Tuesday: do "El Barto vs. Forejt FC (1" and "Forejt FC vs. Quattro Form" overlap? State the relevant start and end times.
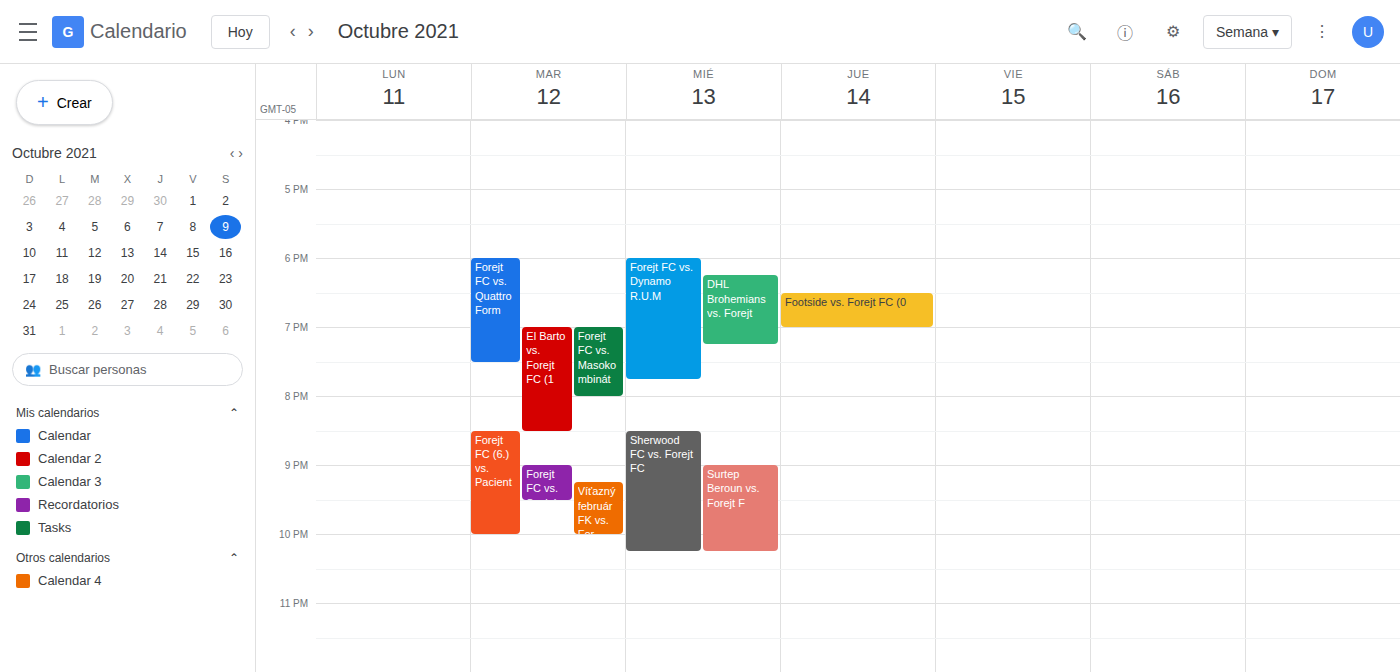
"El Barto vs. Forejt FC (1" starts at 7:00 PM, before "Forejt FC vs. Quattro Form" ends at 7:30 PM -- they overlap.